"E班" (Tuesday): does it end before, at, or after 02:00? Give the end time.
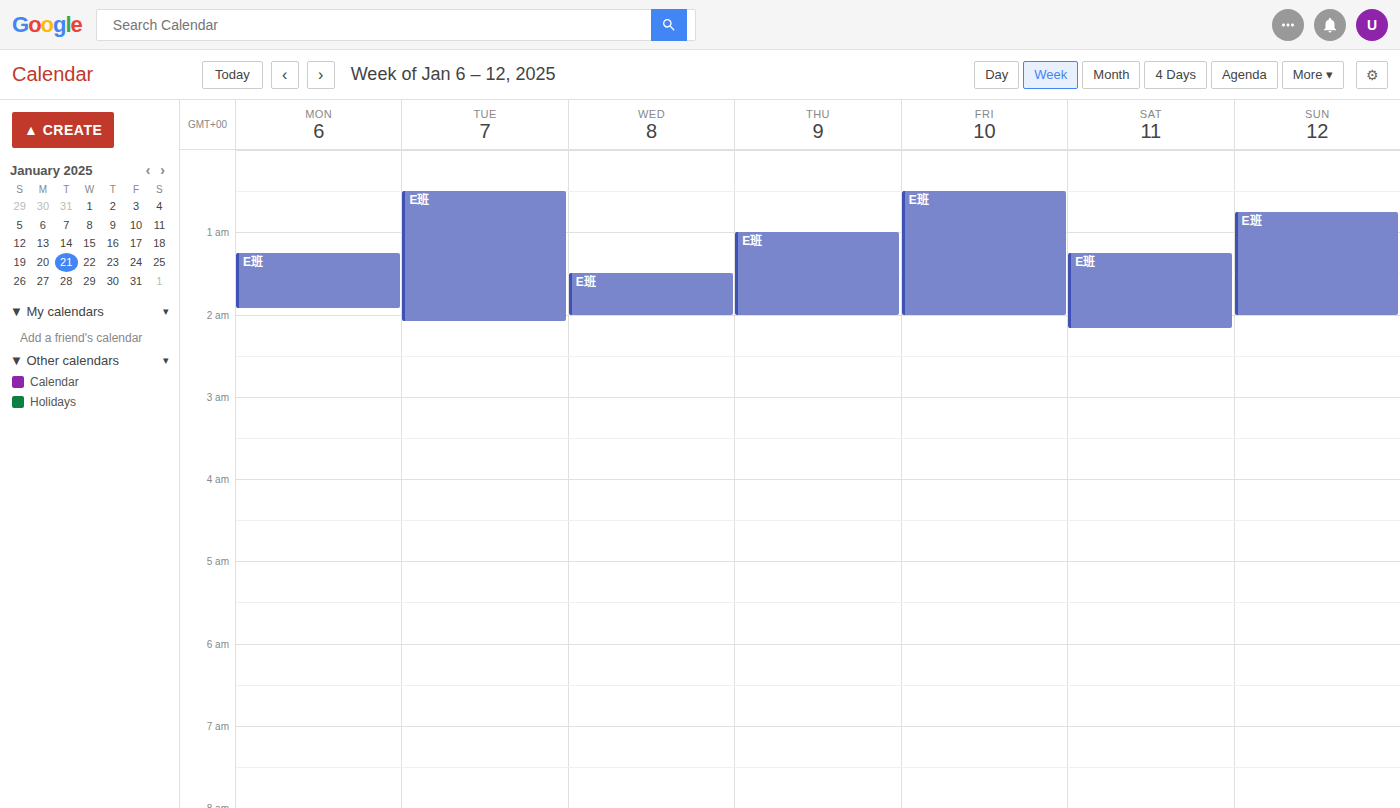
02:05 -- after 02:00, 5 minutes below the 02:00 line.